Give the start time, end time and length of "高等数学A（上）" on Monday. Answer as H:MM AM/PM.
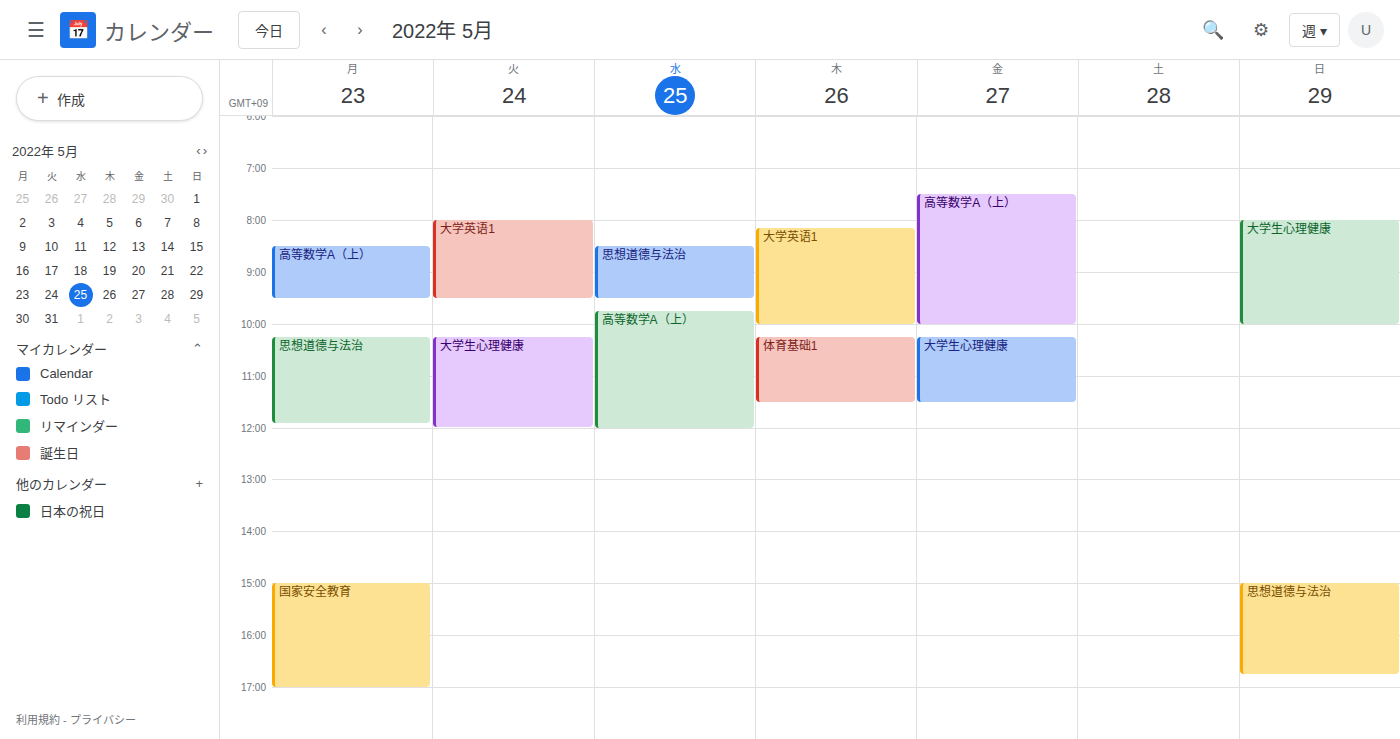
8:30 AM to 9:30 AM, 1 hour